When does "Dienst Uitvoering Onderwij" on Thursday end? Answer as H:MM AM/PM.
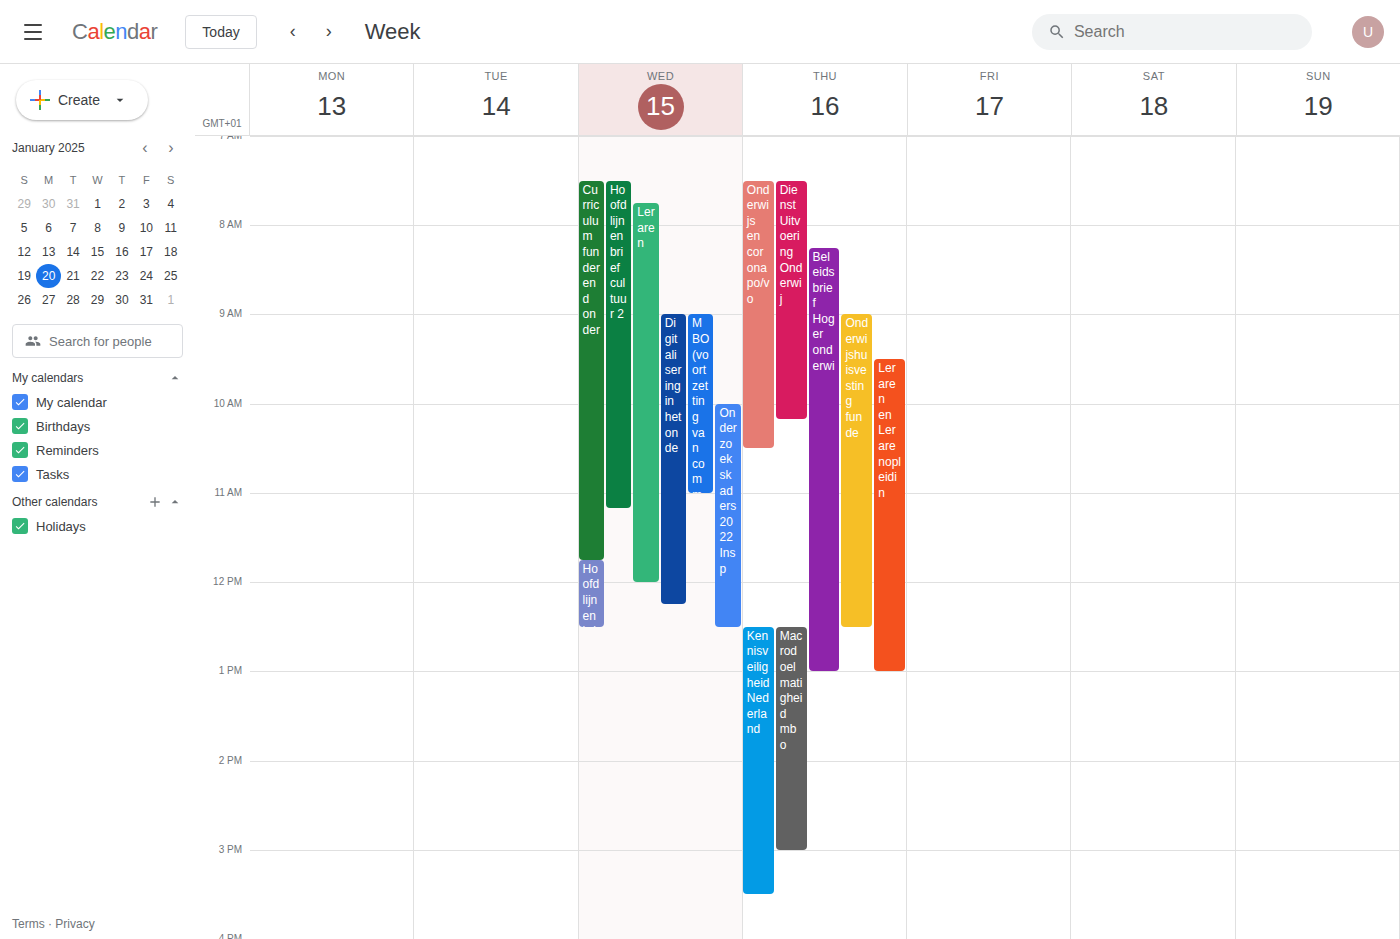
10:10 AM